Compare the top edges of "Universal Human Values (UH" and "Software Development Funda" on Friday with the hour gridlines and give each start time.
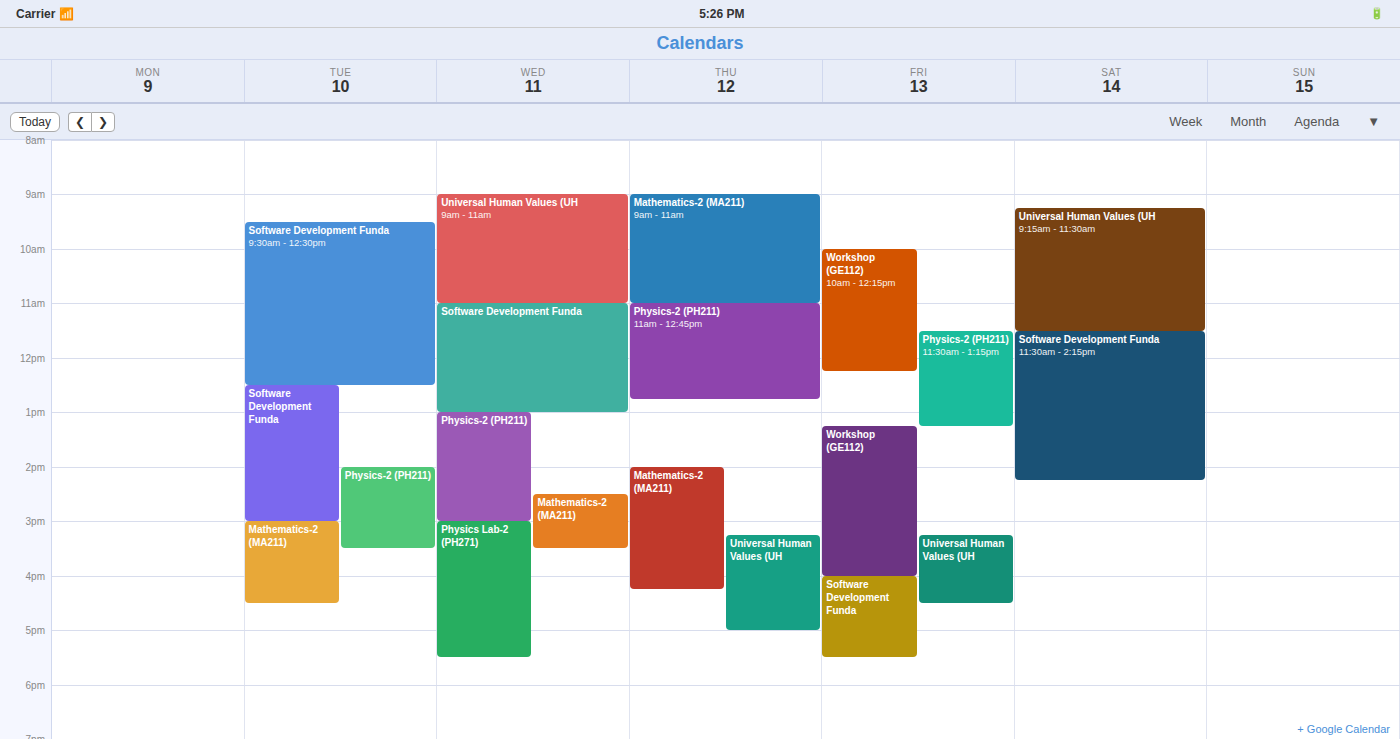
"Universal Human Values (UH": 15:15, neither: a quarter of the way from the 15:00 line to the 16:00 line. "Software Development Funda": 16:00, exactly on the 16:00 line.